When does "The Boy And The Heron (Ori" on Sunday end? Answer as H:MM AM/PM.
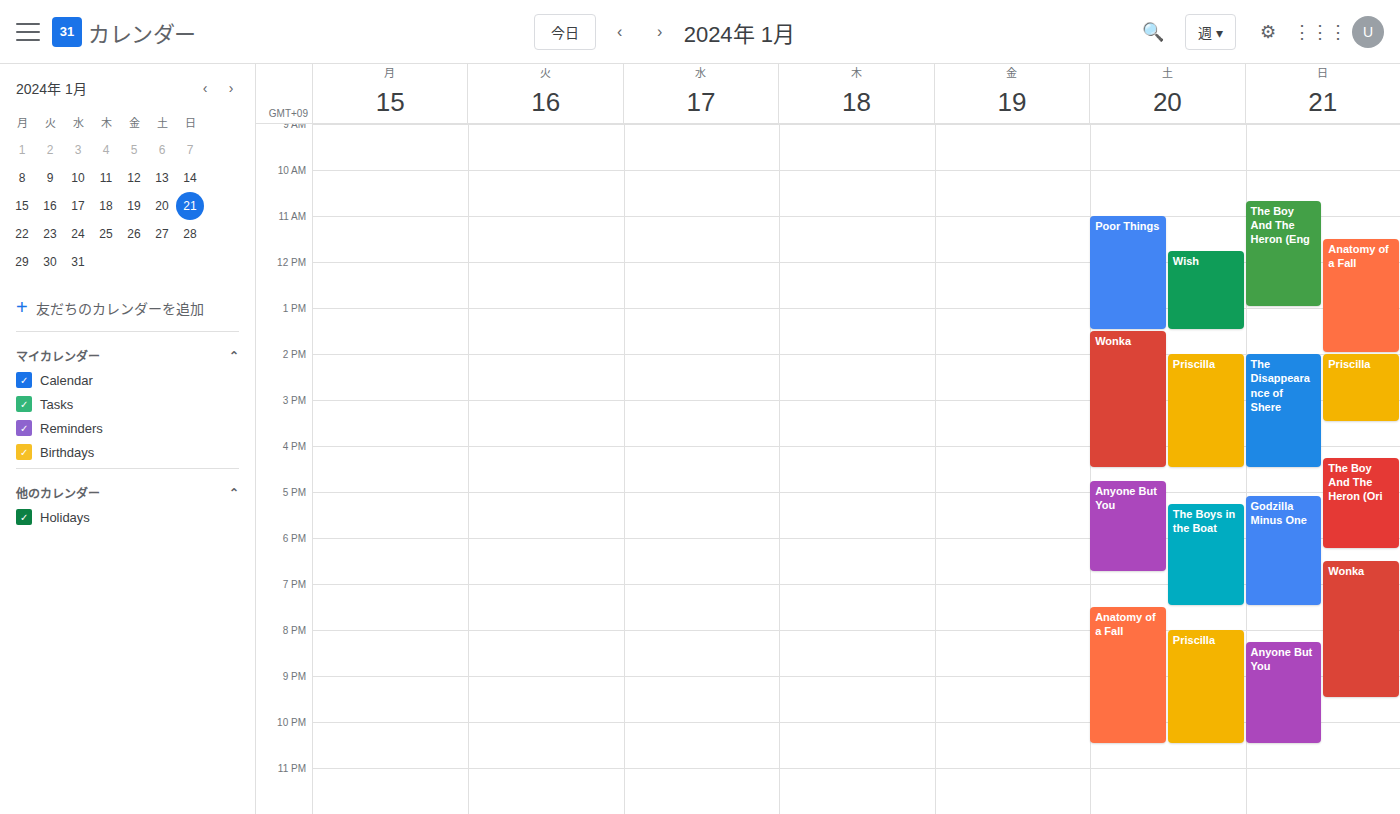
6:15 PM